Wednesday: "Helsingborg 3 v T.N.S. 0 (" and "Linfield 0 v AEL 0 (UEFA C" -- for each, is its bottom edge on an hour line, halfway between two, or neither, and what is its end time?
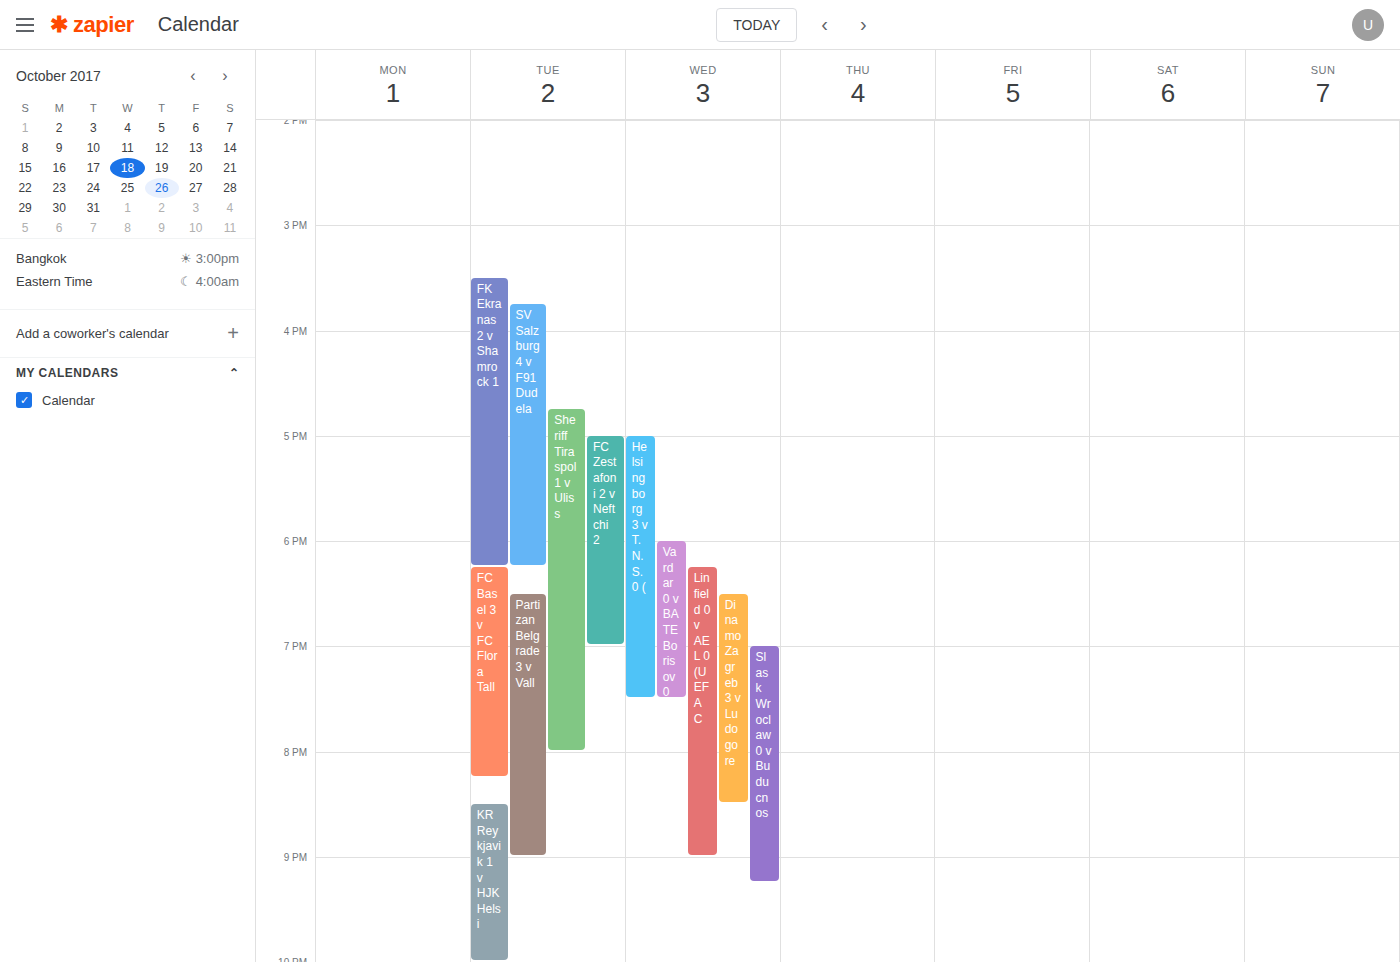
"Helsingborg 3 v T.N.S. 0 (": 7:30 PM, halfway between the 7 PM and 8 PM lines. "Linfield 0 v AEL 0 (UEFA C": 9:00 PM, exactly on the 9 PM line.